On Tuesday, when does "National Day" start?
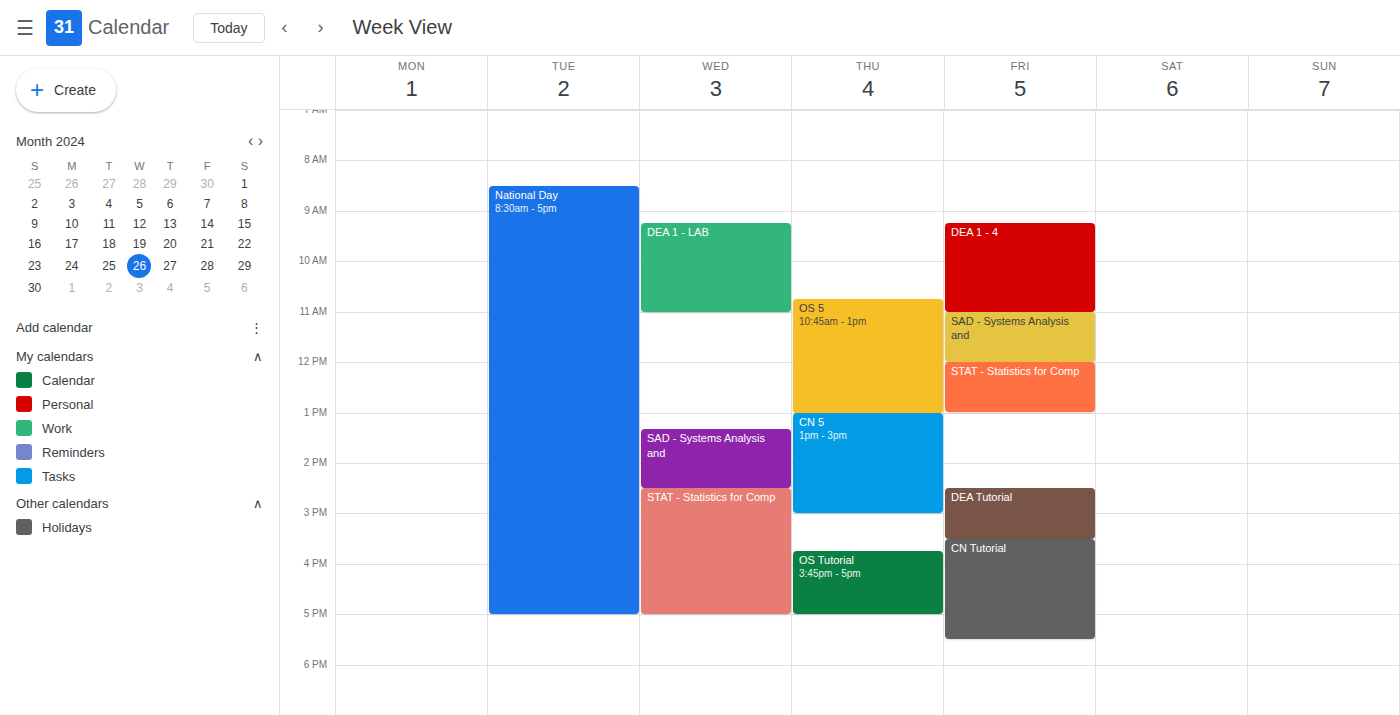
8:30 AM